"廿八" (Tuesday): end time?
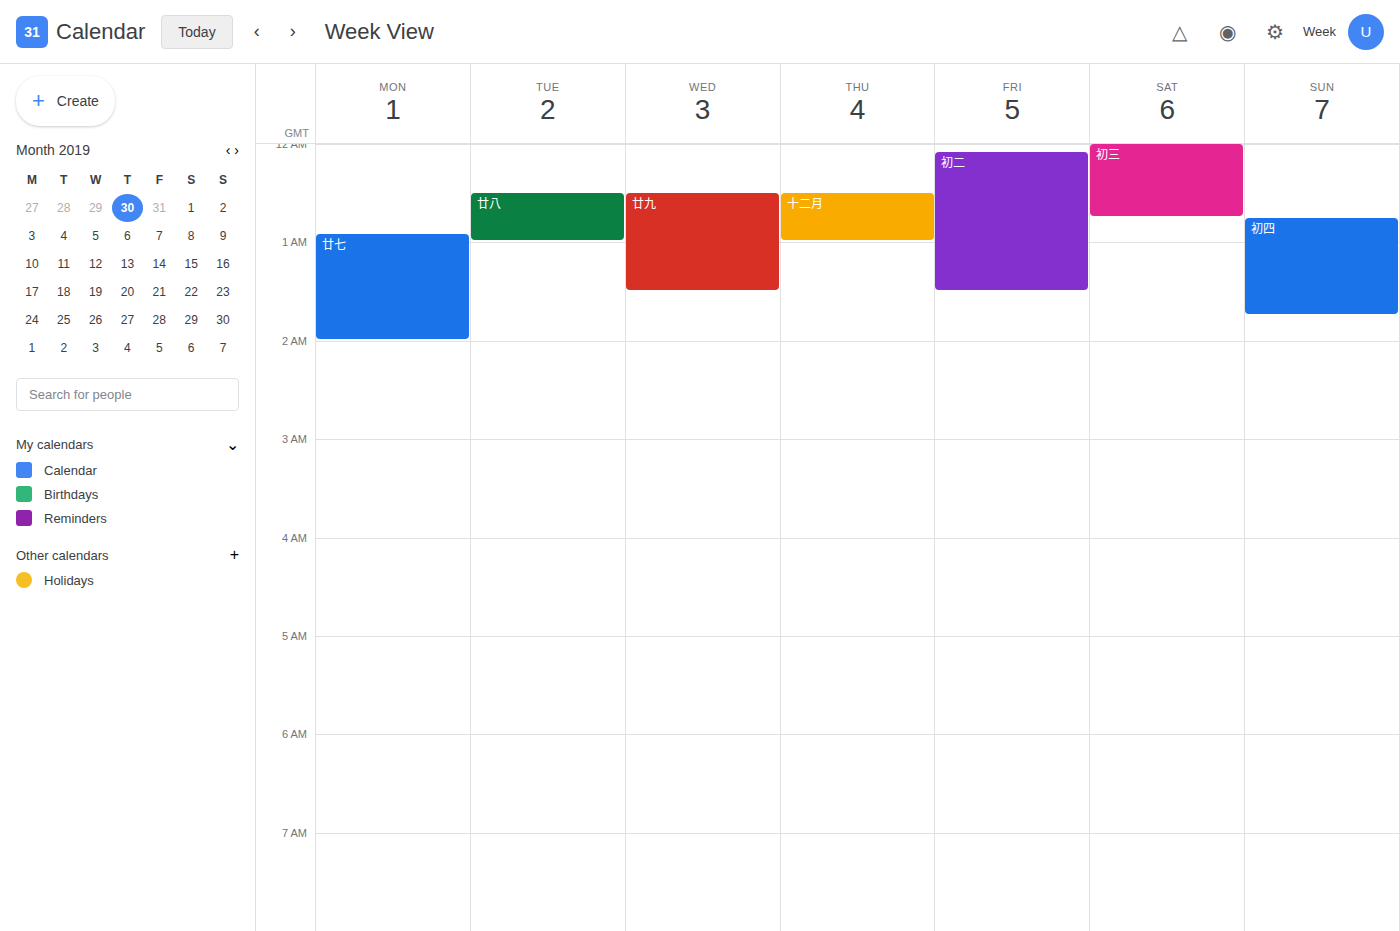
01:00